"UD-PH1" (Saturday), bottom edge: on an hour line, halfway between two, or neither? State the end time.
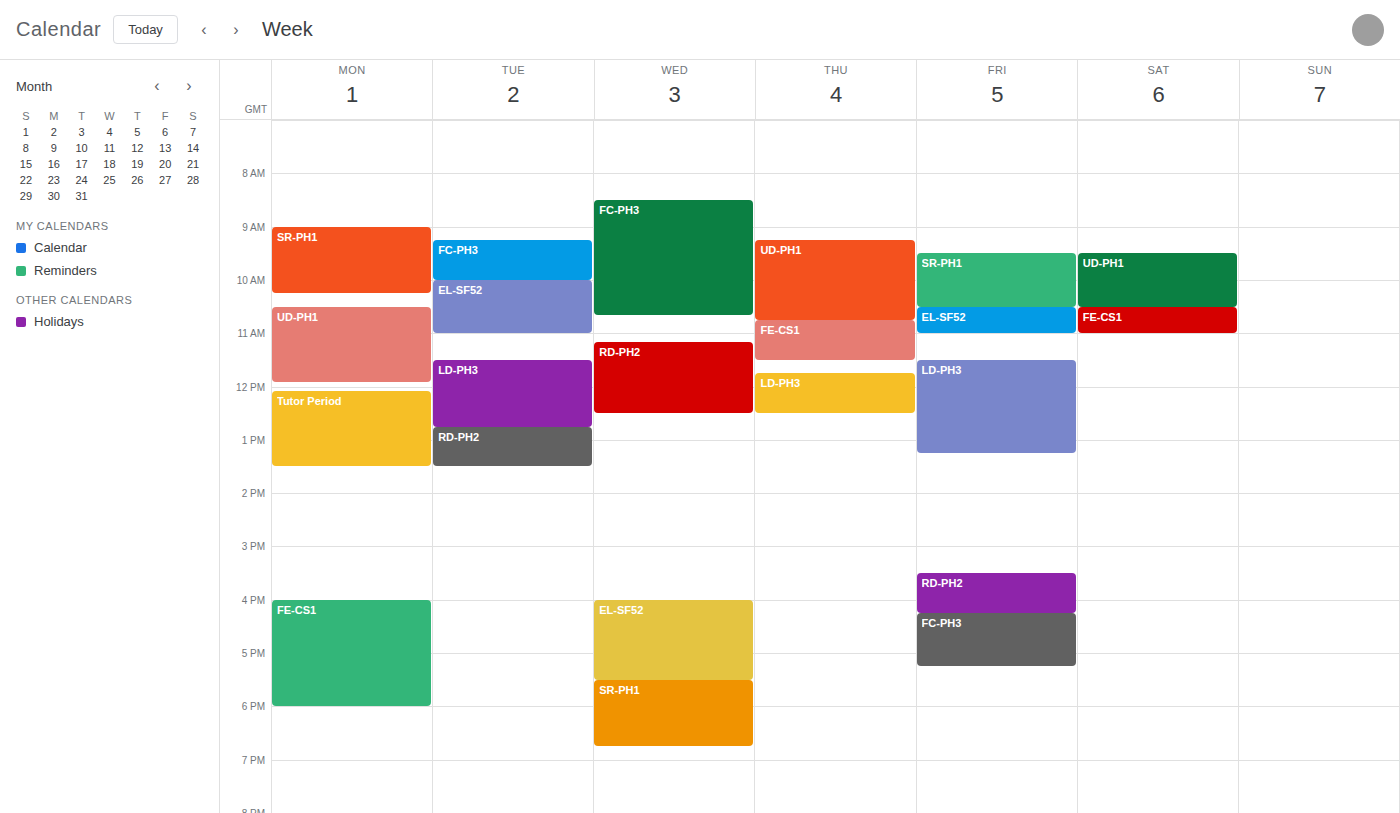
10:30 AM -- halfway between the 10 AM and 11 AM lines.